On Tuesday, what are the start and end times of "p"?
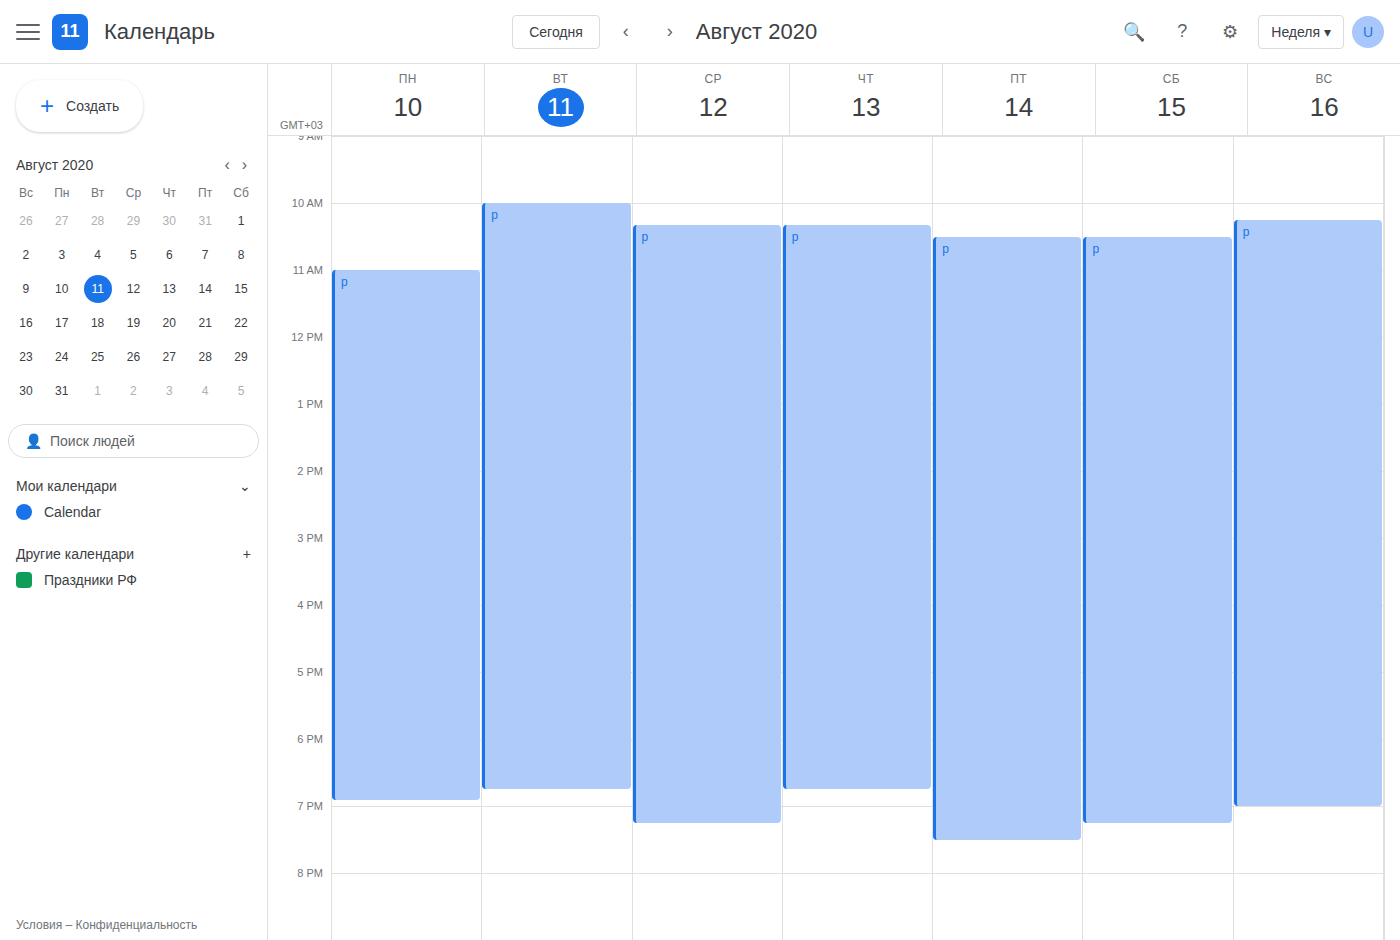
10:00 to 18:45